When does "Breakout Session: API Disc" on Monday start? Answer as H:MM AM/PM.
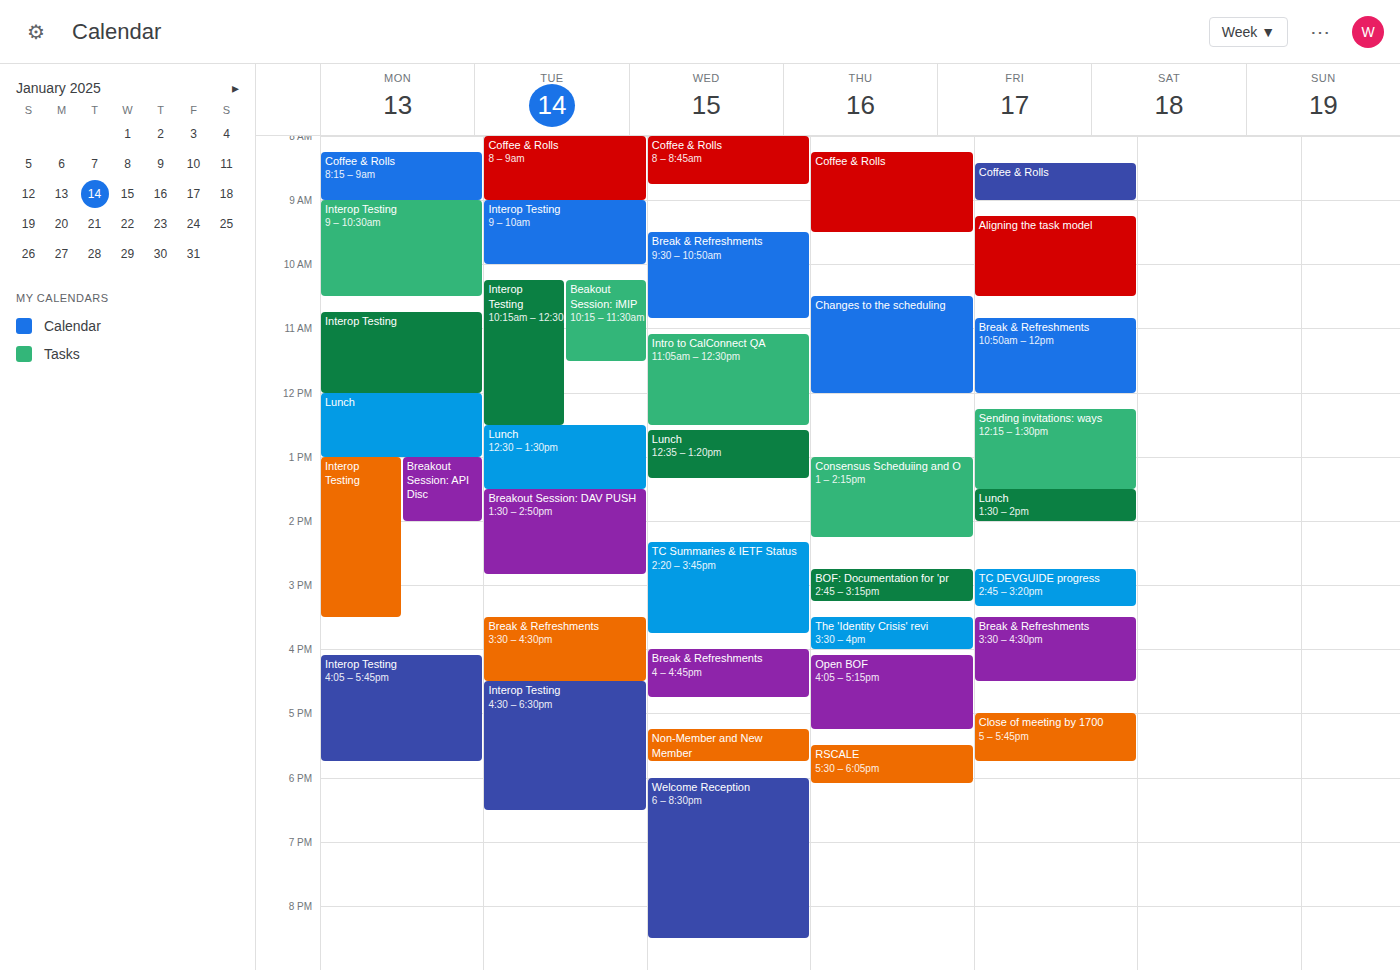
1:00 PM